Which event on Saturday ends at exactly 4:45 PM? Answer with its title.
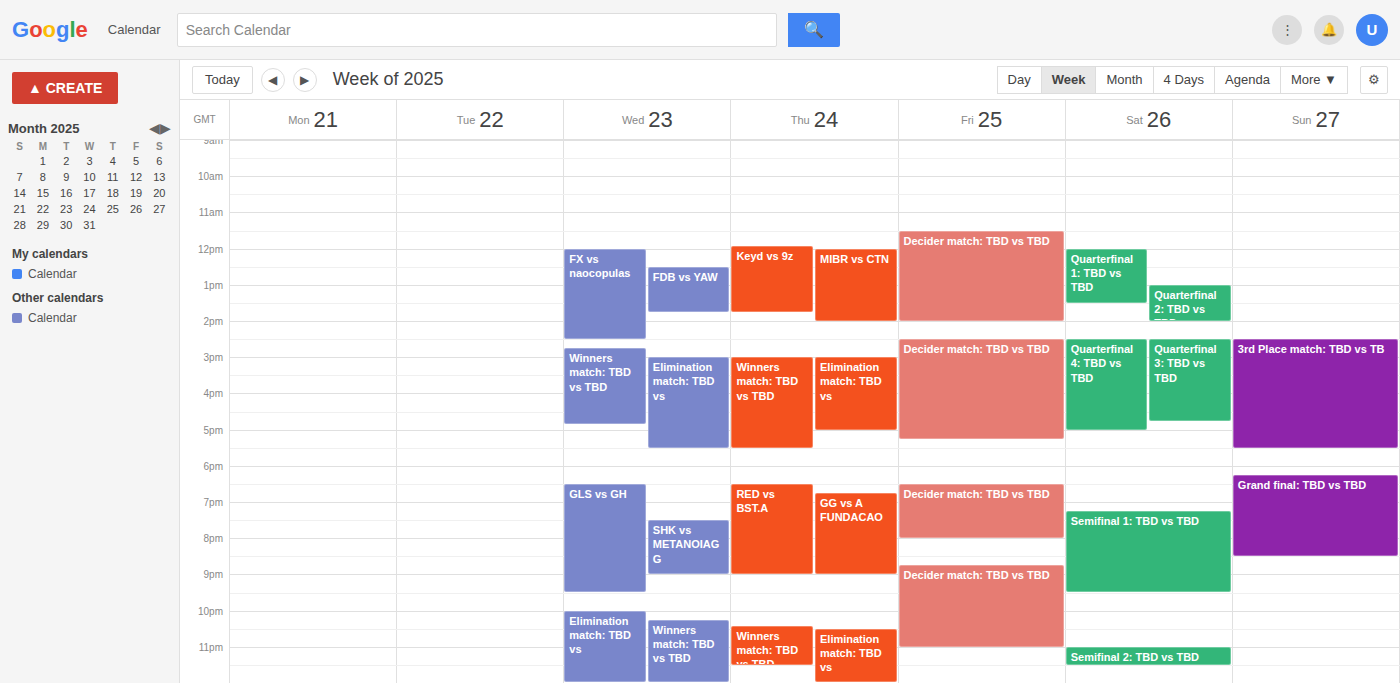
"Quarterfinal 3: TBD vs TBD"